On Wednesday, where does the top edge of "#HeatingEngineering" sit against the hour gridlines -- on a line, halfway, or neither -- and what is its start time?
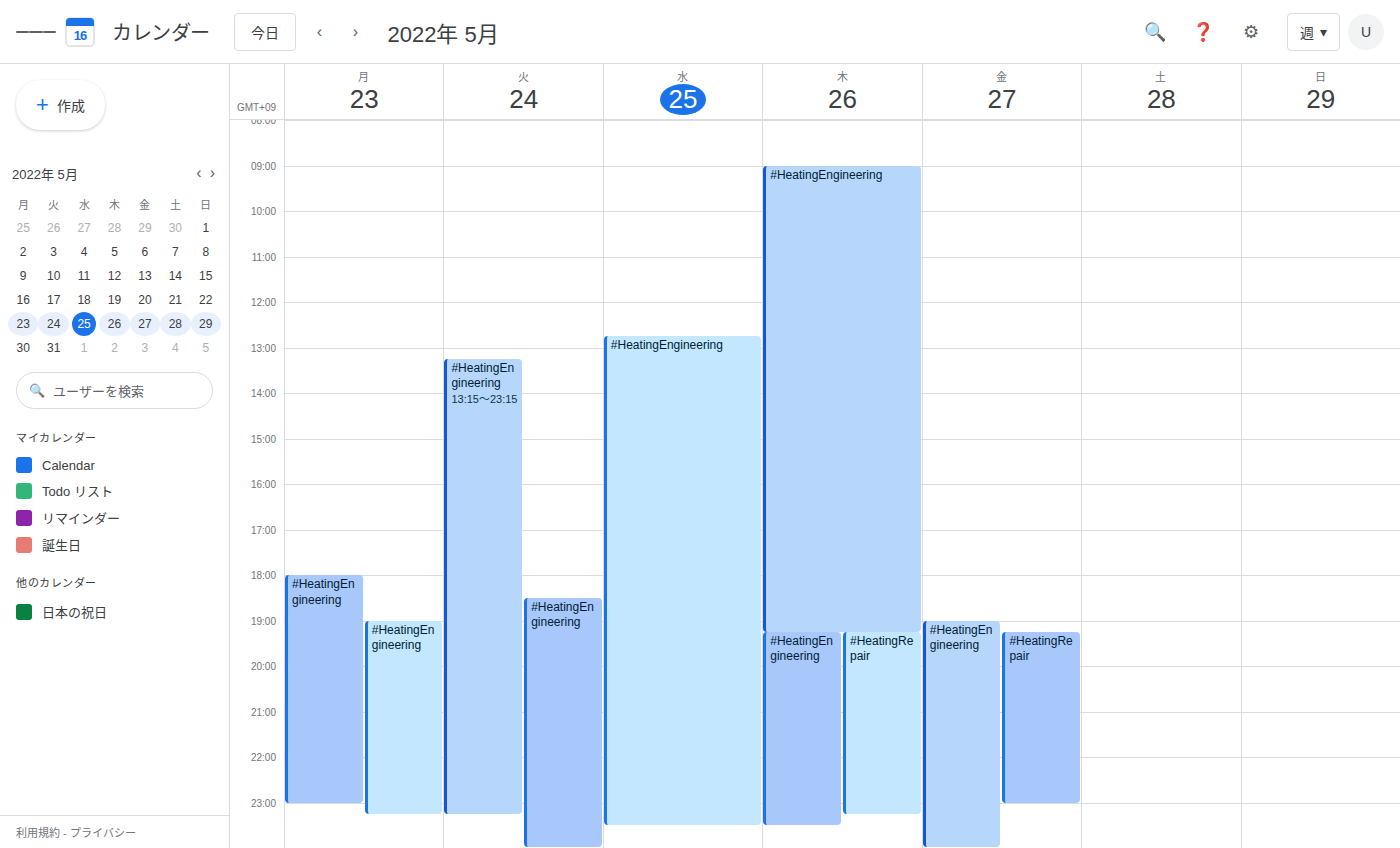
12:45 PM -- neither: three quarters of the way from the 12 PM line to the 1 PM line.